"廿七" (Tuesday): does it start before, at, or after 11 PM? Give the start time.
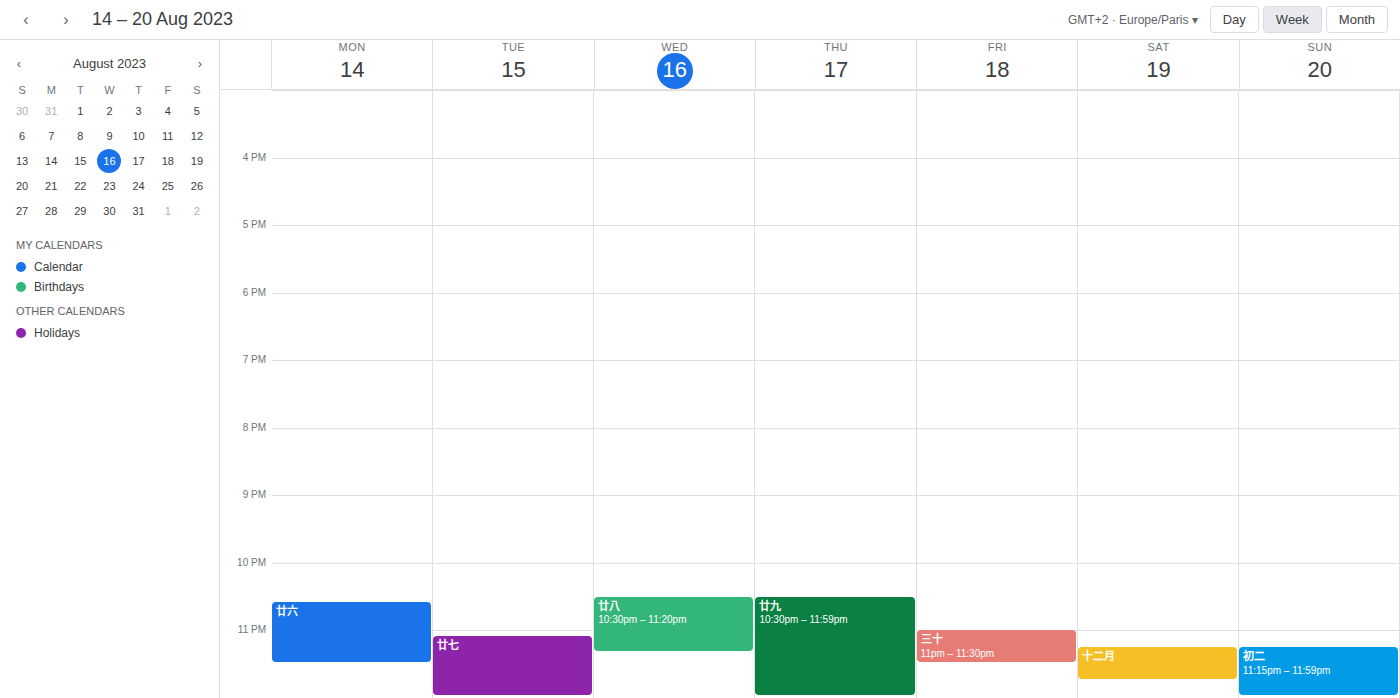
11:05 PM -- after 11 PM, 5 minutes below the 11 PM line.